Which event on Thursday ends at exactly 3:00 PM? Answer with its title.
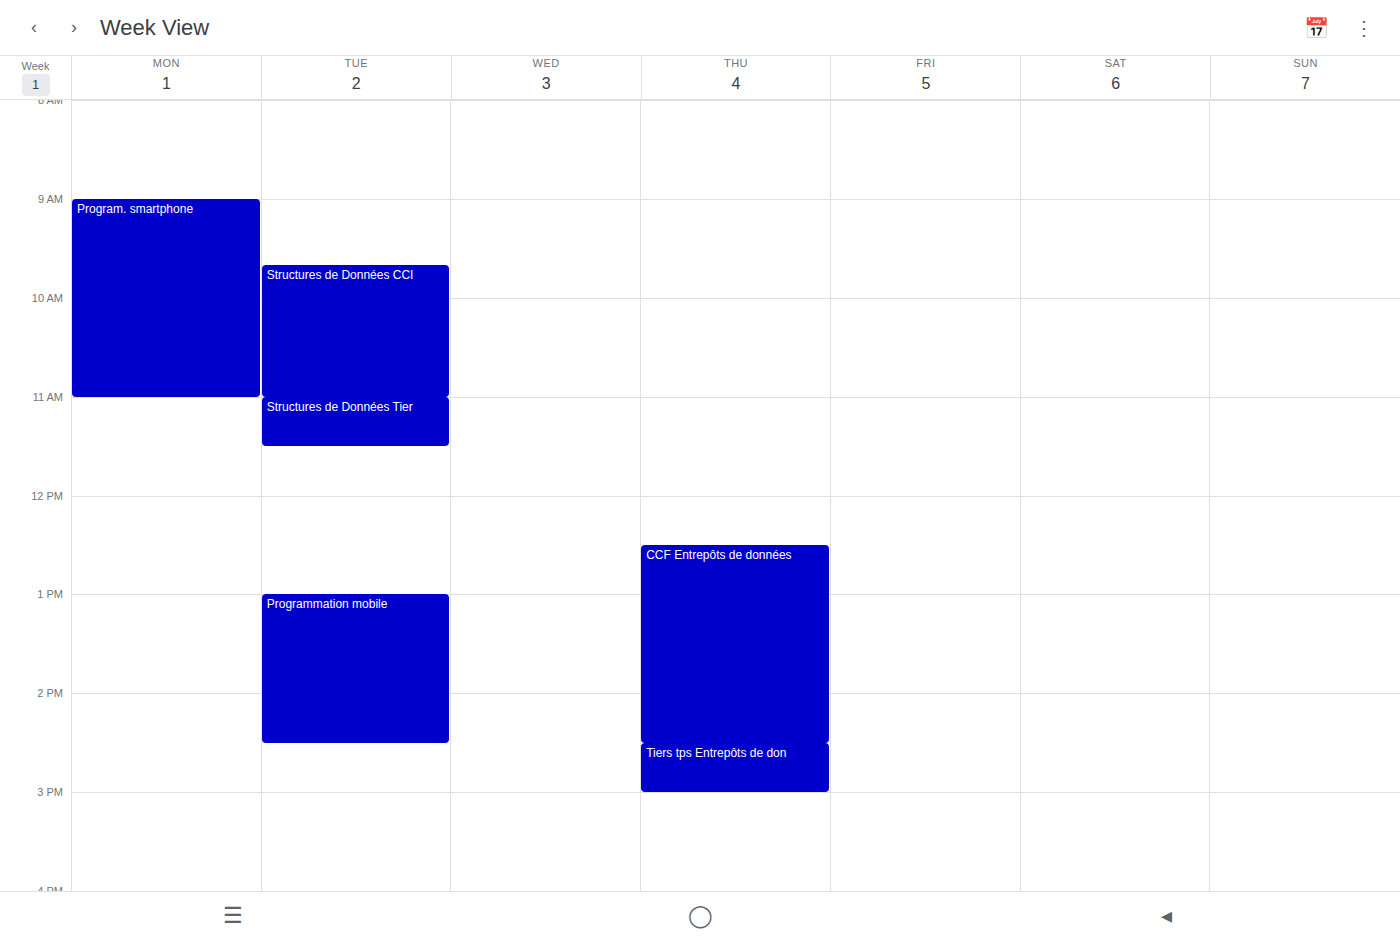
"Tiers tps Entrepôts de don"